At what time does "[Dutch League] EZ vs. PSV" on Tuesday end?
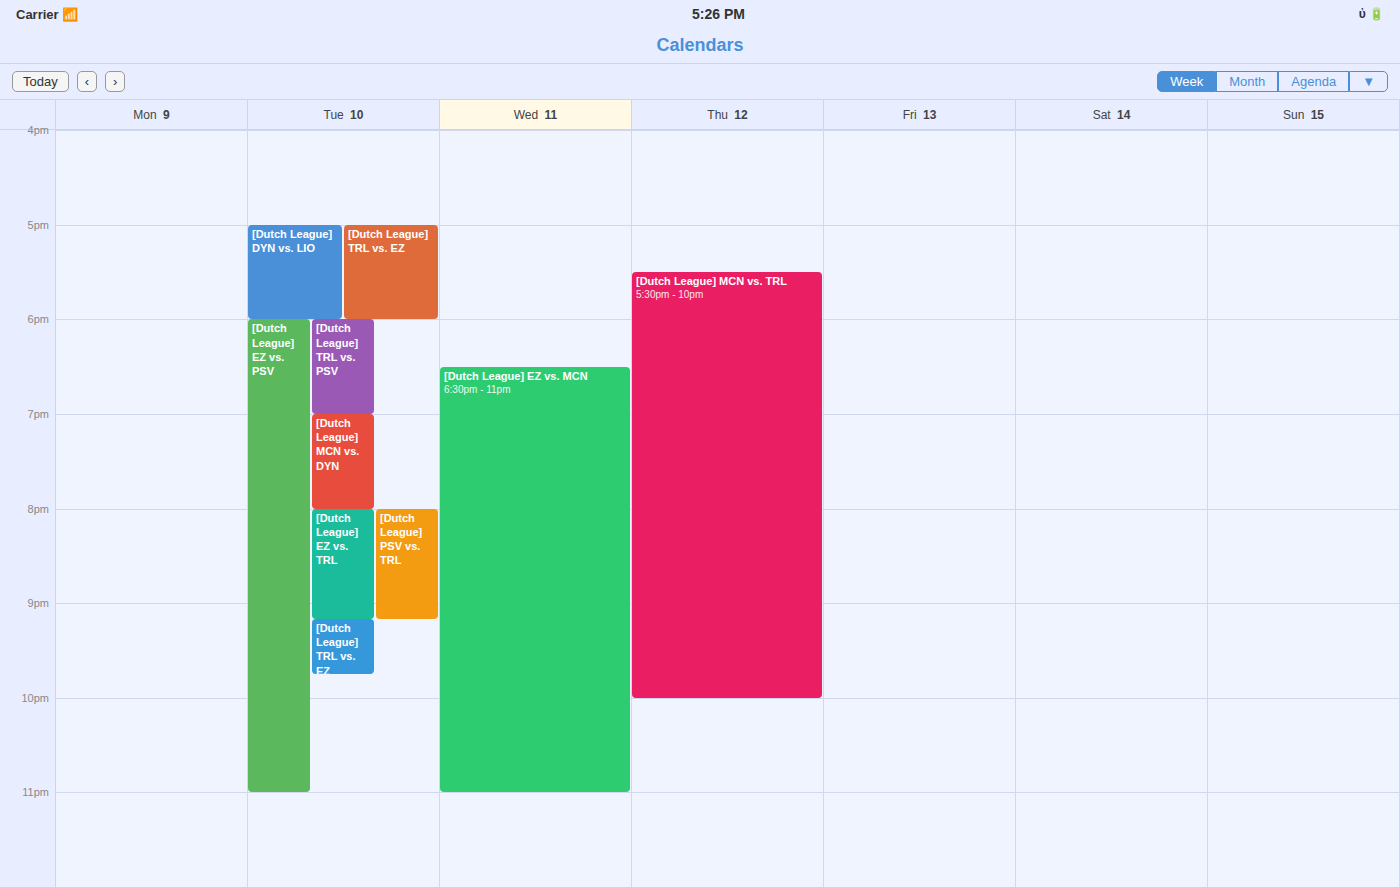
11:00 PM